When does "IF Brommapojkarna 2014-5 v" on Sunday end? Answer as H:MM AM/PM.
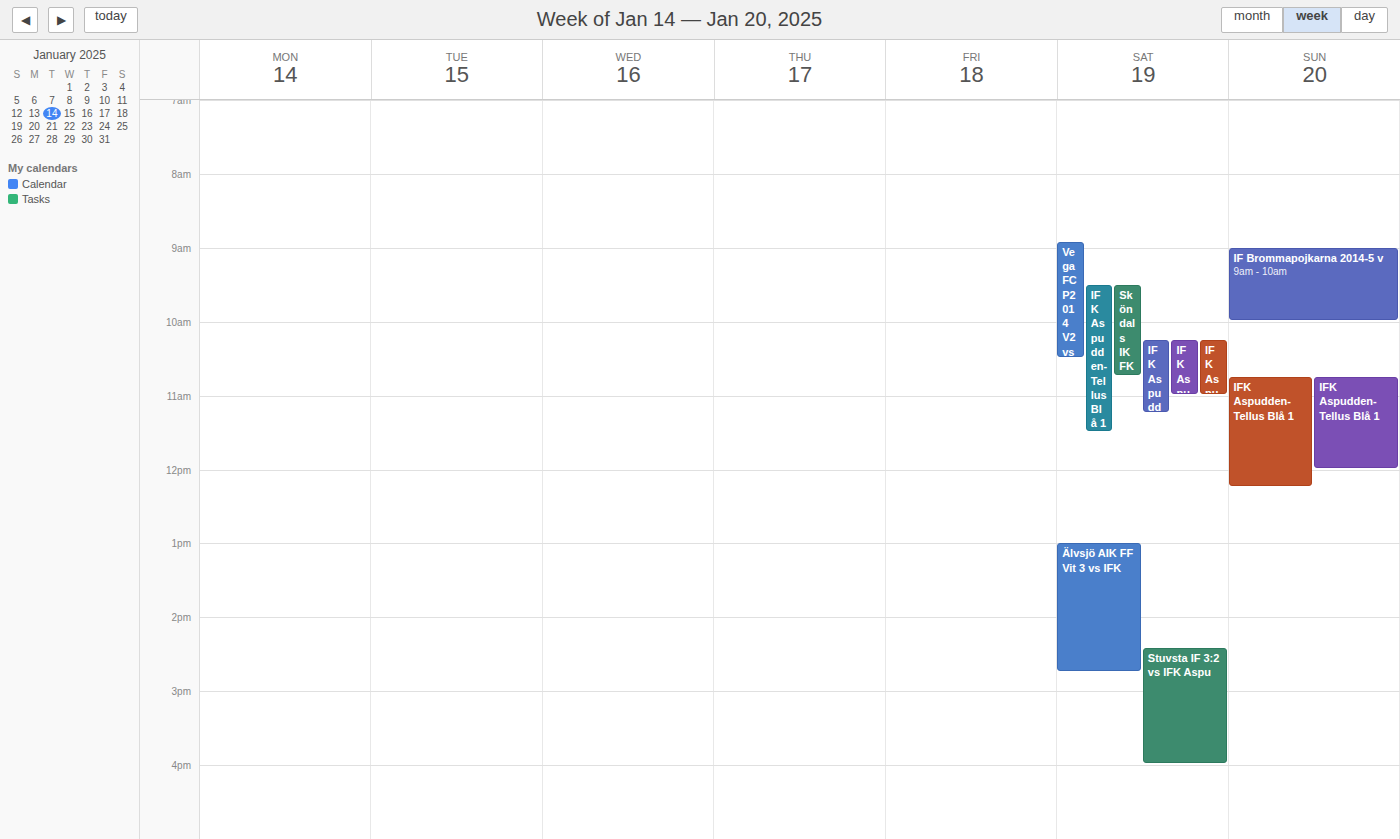
10:00 AM